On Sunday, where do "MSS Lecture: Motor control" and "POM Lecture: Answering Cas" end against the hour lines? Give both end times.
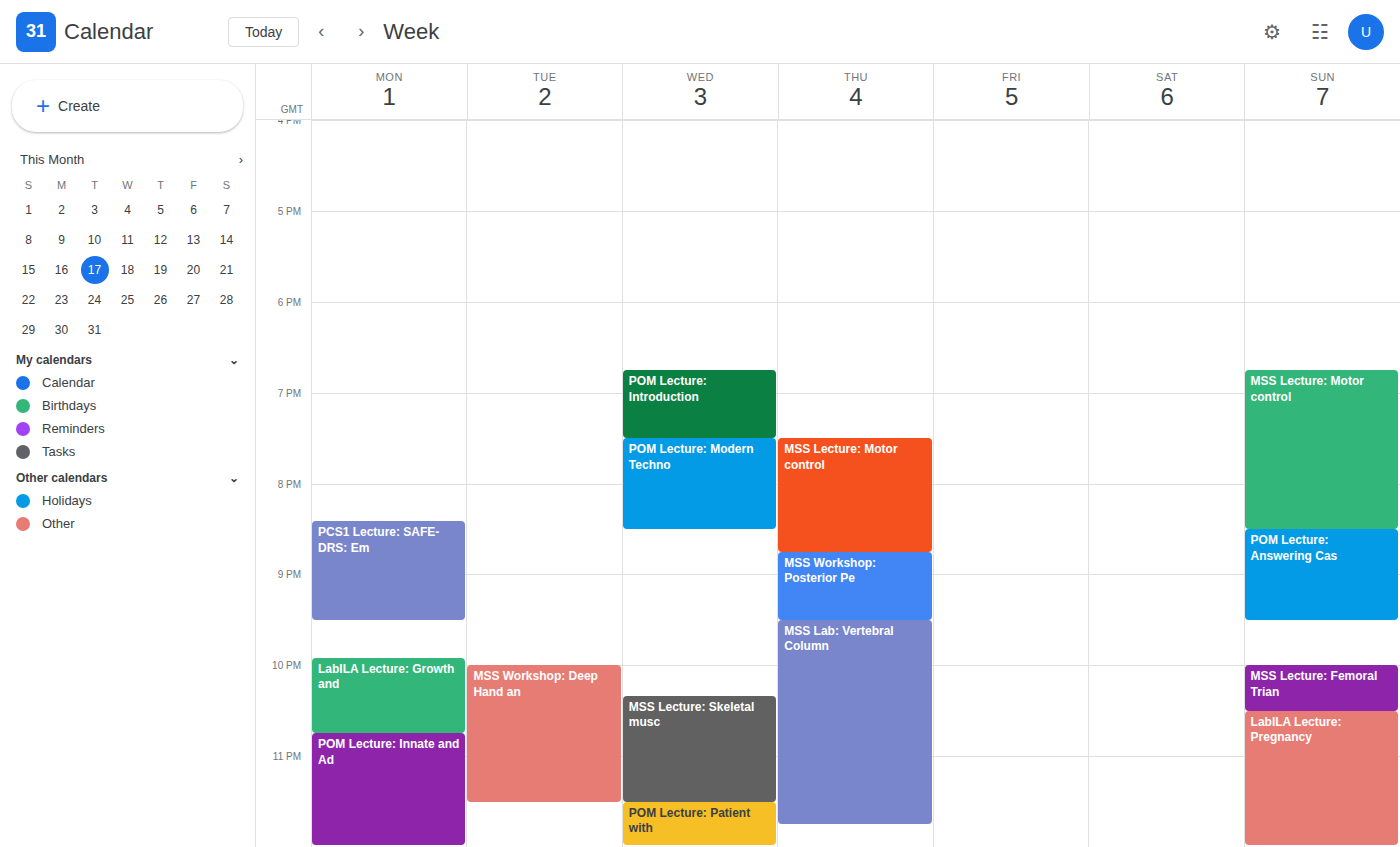
"MSS Lecture: Motor control": 20:30, halfway between the 20:00 and 21:00 lines. "POM Lecture: Answering Cas": 21:30, halfway between the 21:00 and 22:00 lines.